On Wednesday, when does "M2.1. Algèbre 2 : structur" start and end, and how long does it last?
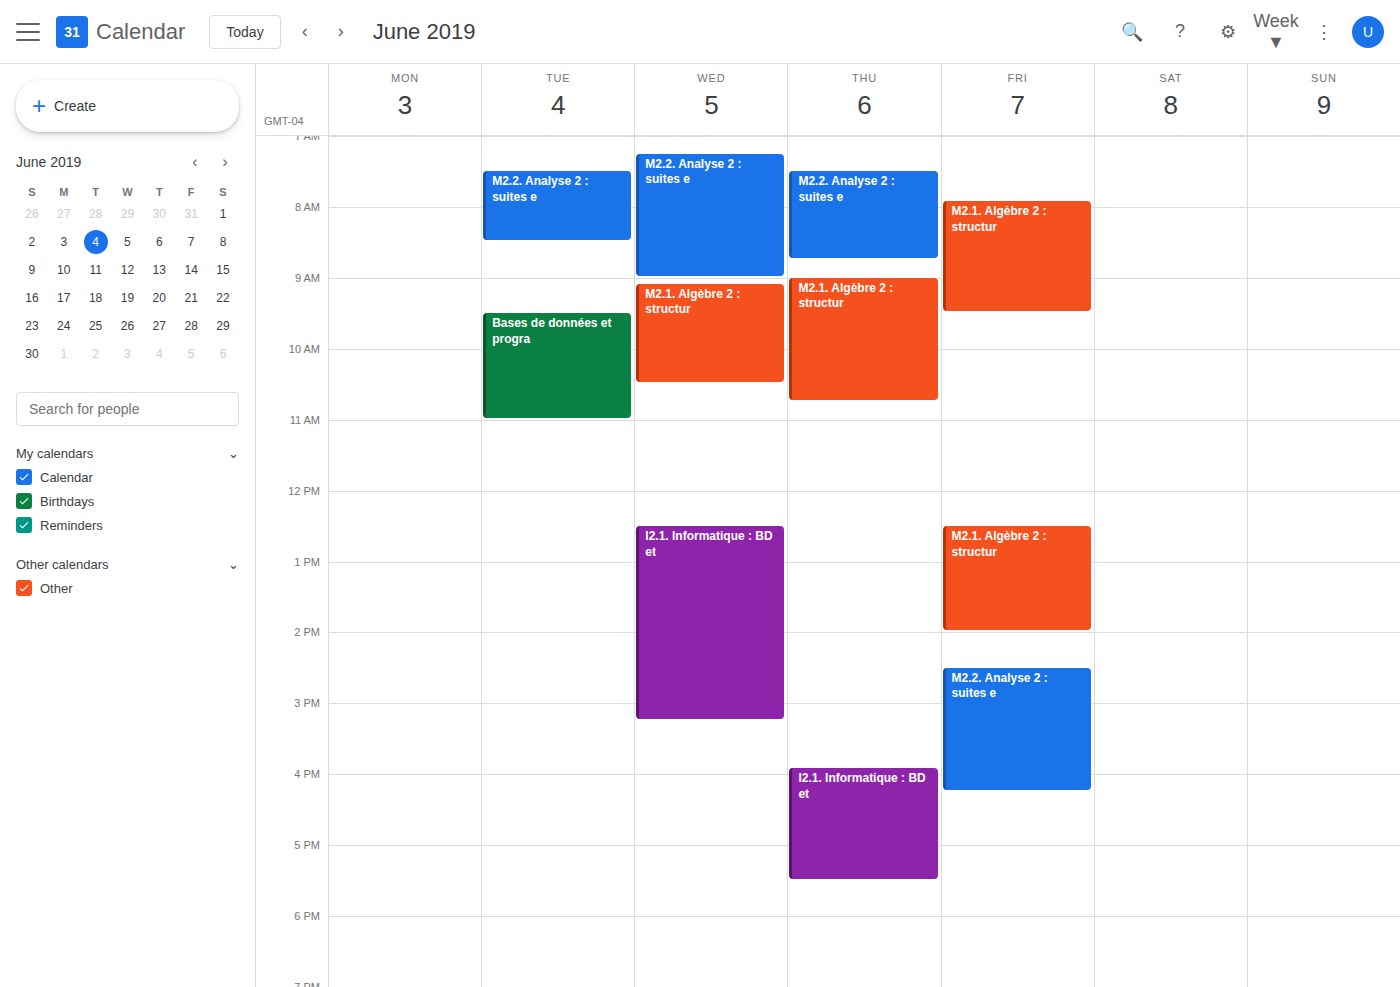
9:05 AM to 10:30 AM, 1 hour 25 minutes